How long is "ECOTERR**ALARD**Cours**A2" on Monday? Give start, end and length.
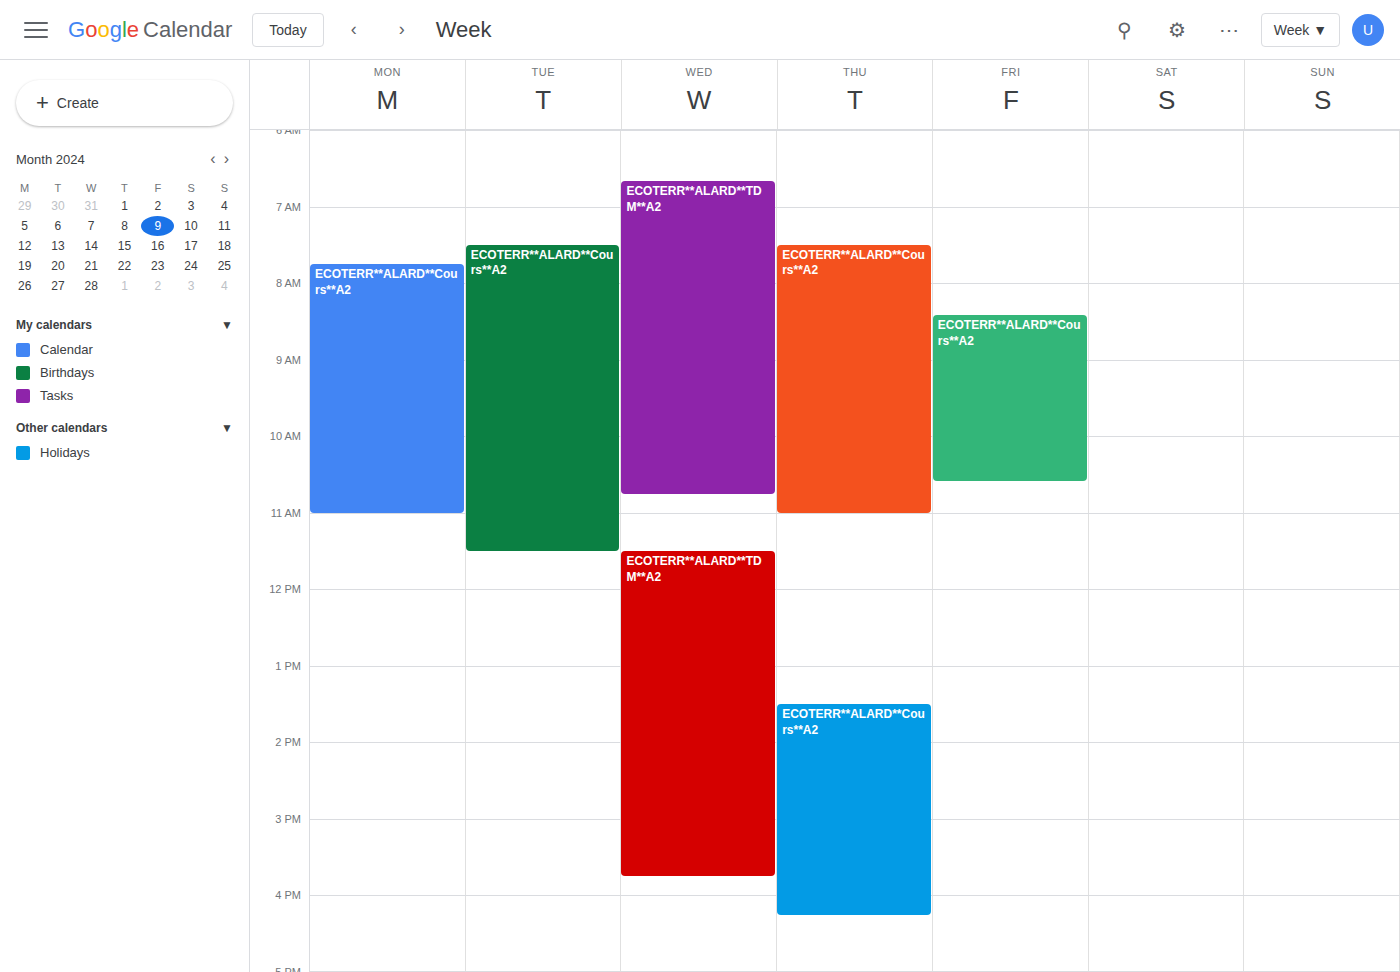
7:45 AM to 11:00 AM, 3 hours 15 minutes